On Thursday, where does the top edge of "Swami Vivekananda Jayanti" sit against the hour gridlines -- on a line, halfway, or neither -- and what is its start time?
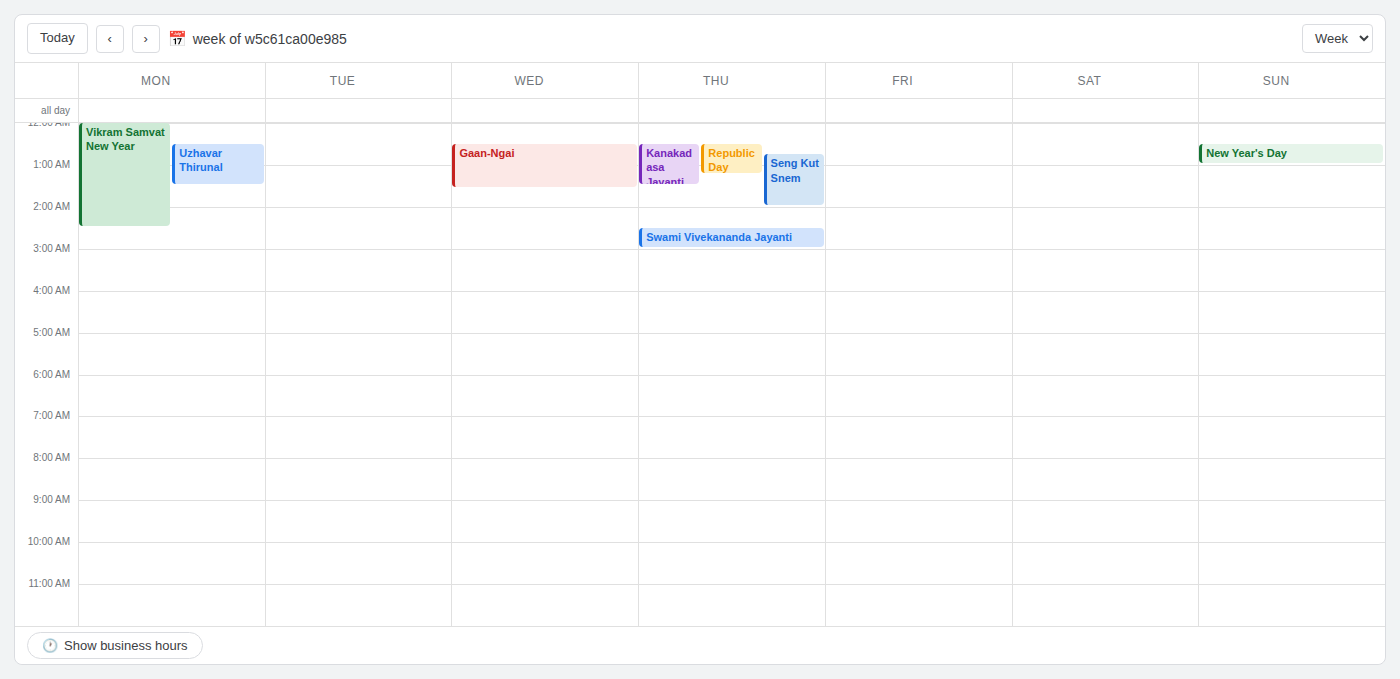
2:30 AM -- halfway between the 2 AM and 3 AM lines.